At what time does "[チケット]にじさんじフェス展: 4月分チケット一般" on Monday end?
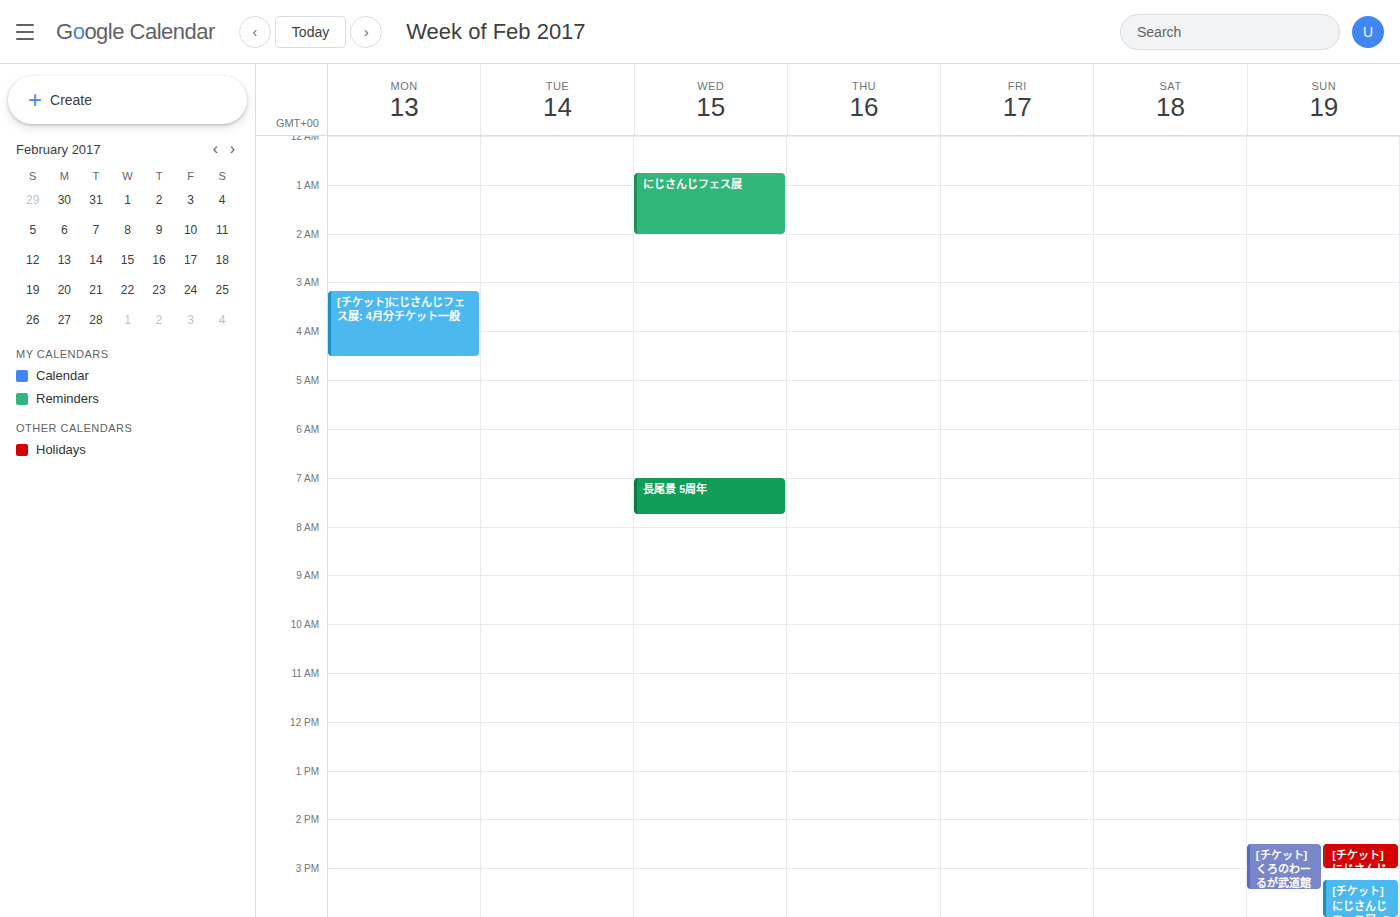
04:30